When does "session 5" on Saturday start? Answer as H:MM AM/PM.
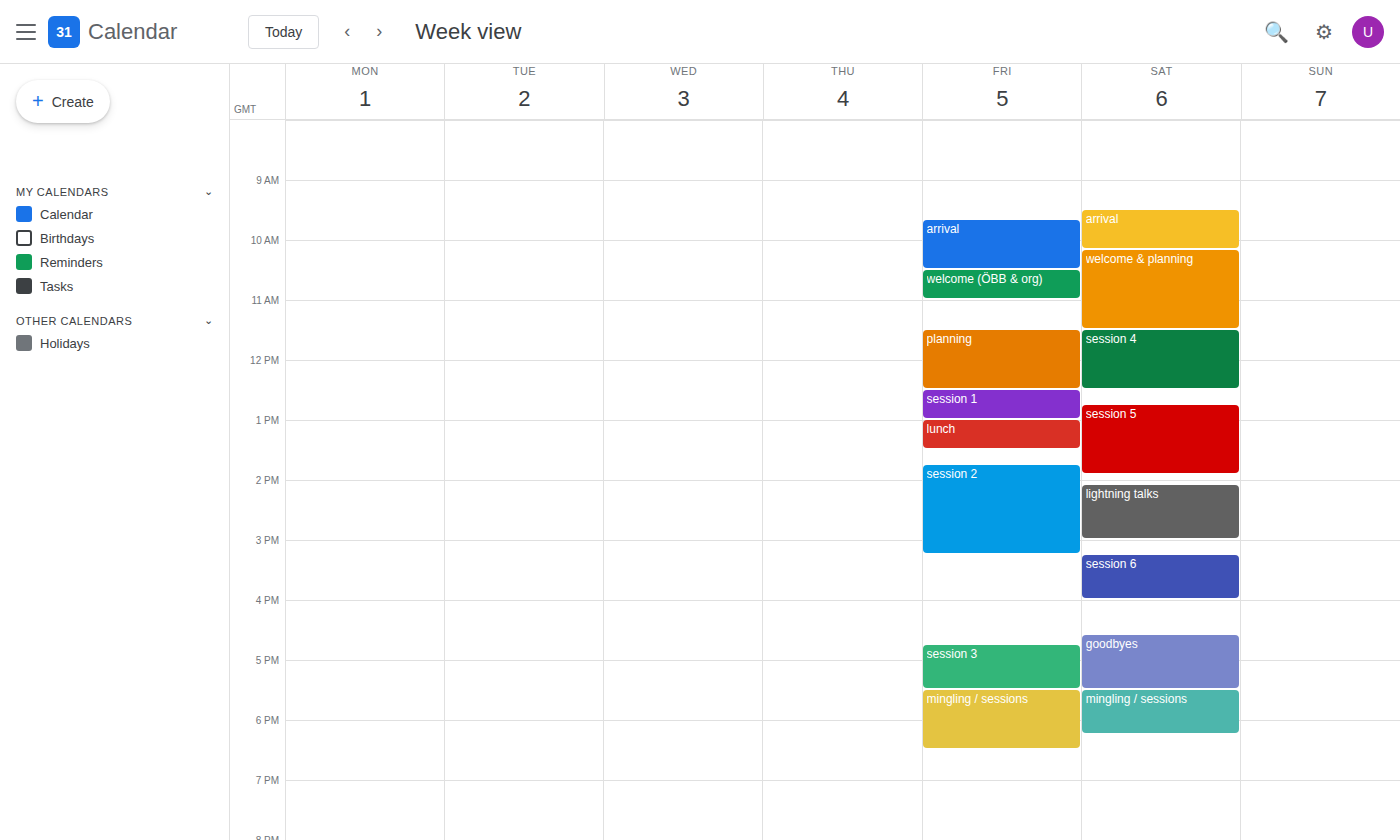
12:45 PM